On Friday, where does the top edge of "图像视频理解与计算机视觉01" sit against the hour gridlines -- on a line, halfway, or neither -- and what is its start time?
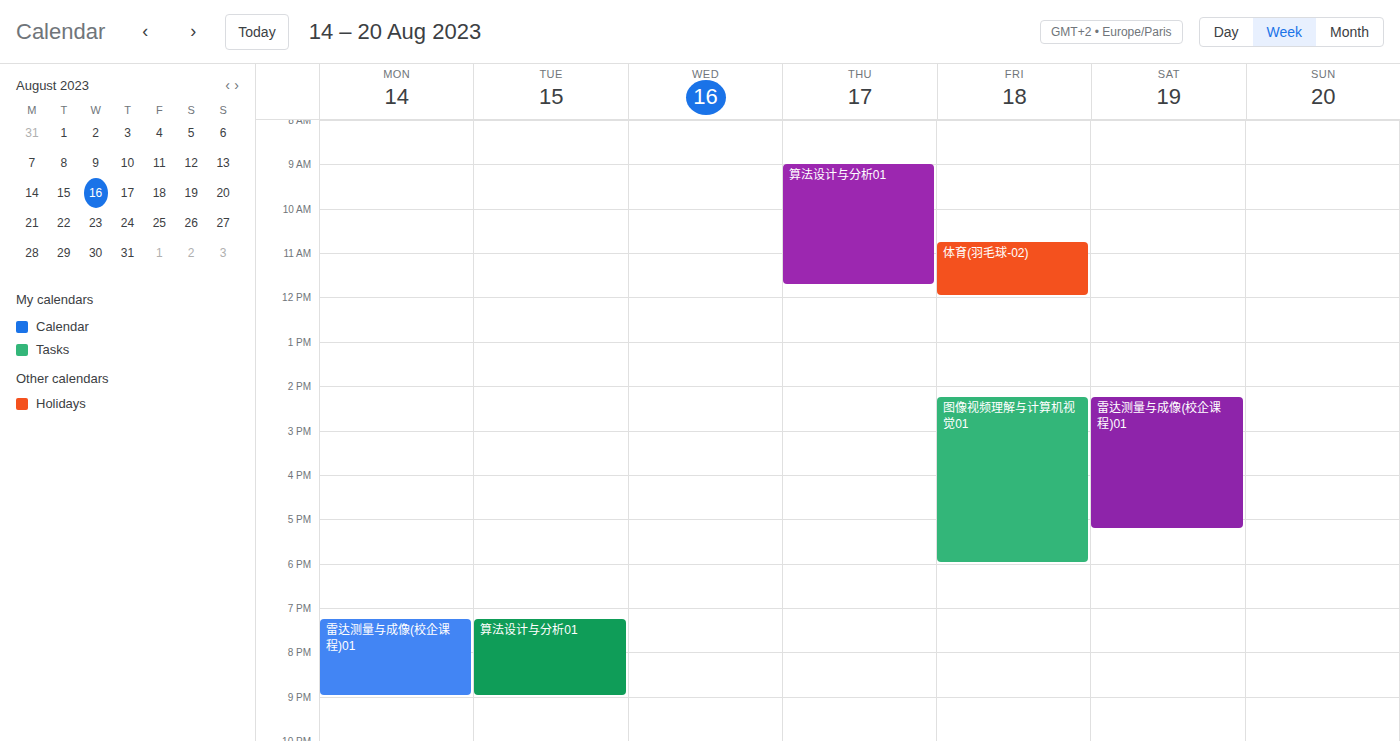
2:15 PM -- neither: a quarter of the way from the 2 PM line to the 3 PM line.